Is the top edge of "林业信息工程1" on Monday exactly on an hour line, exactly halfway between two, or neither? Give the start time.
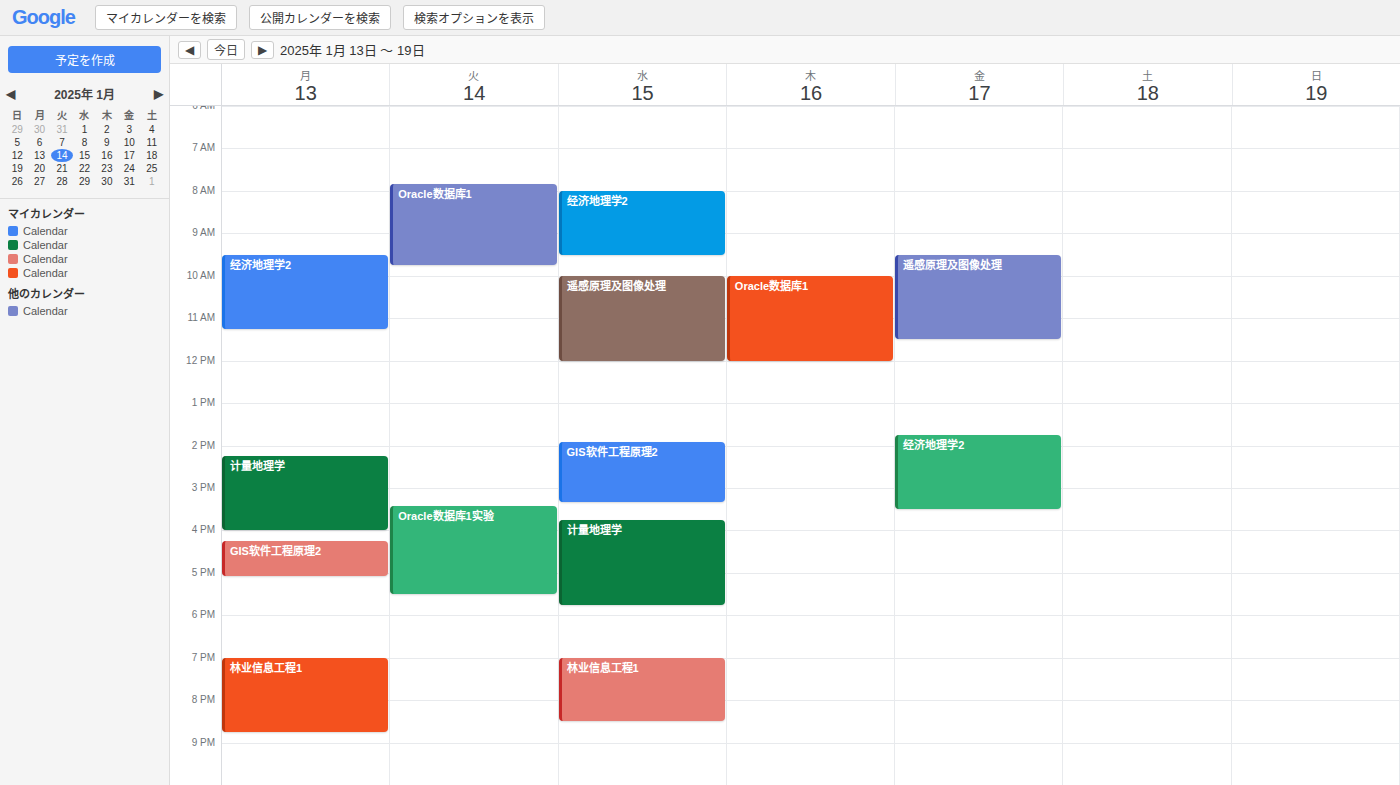
7:00 PM -- exactly on the 7 PM line.